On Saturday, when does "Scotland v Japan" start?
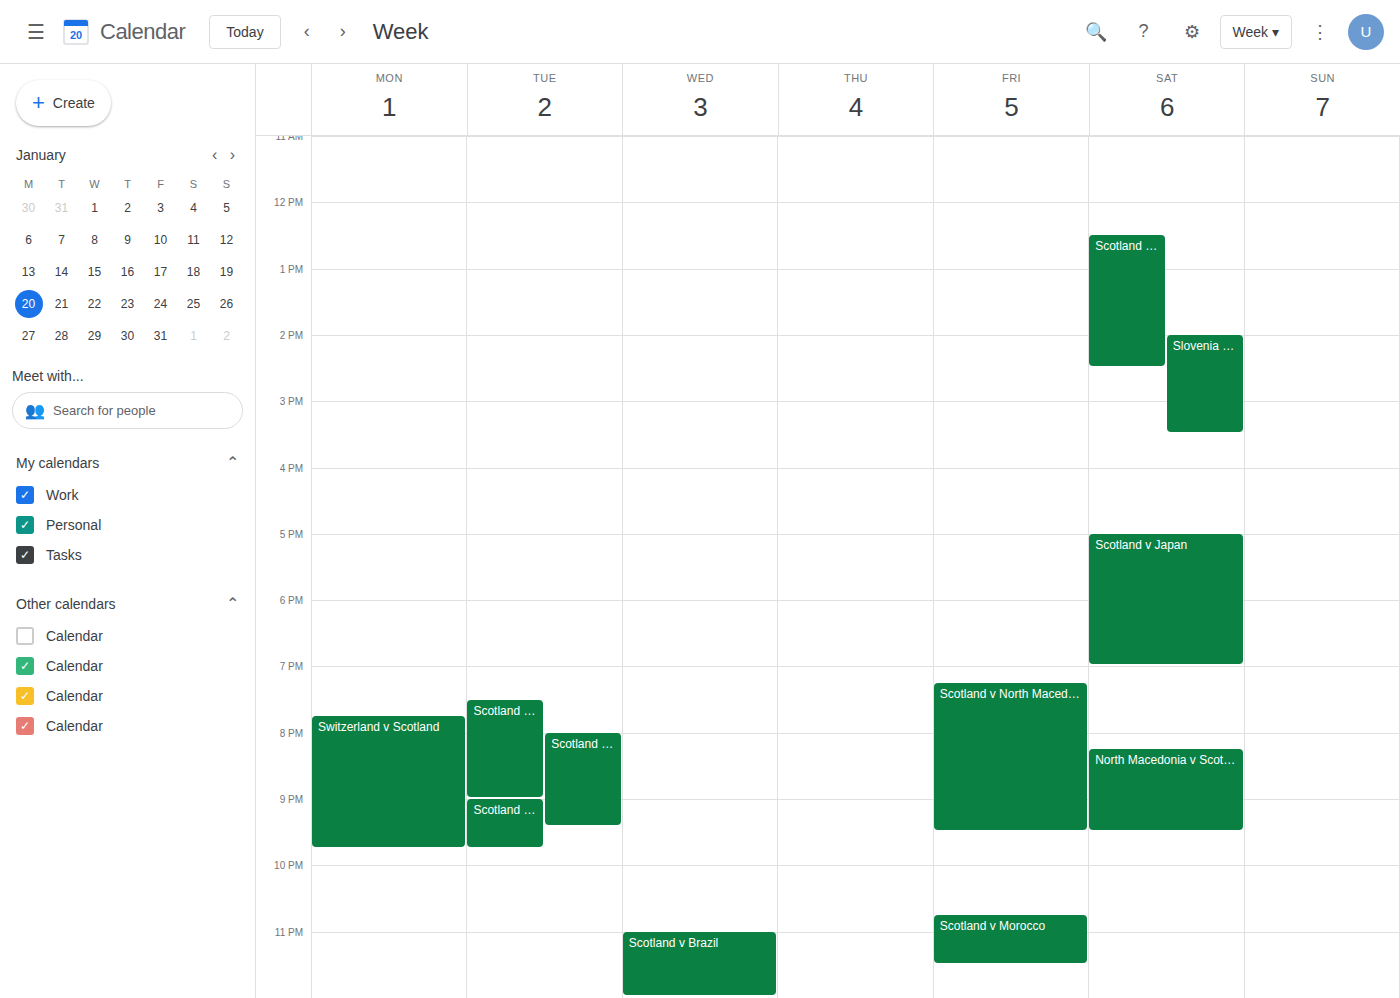
5:00 PM